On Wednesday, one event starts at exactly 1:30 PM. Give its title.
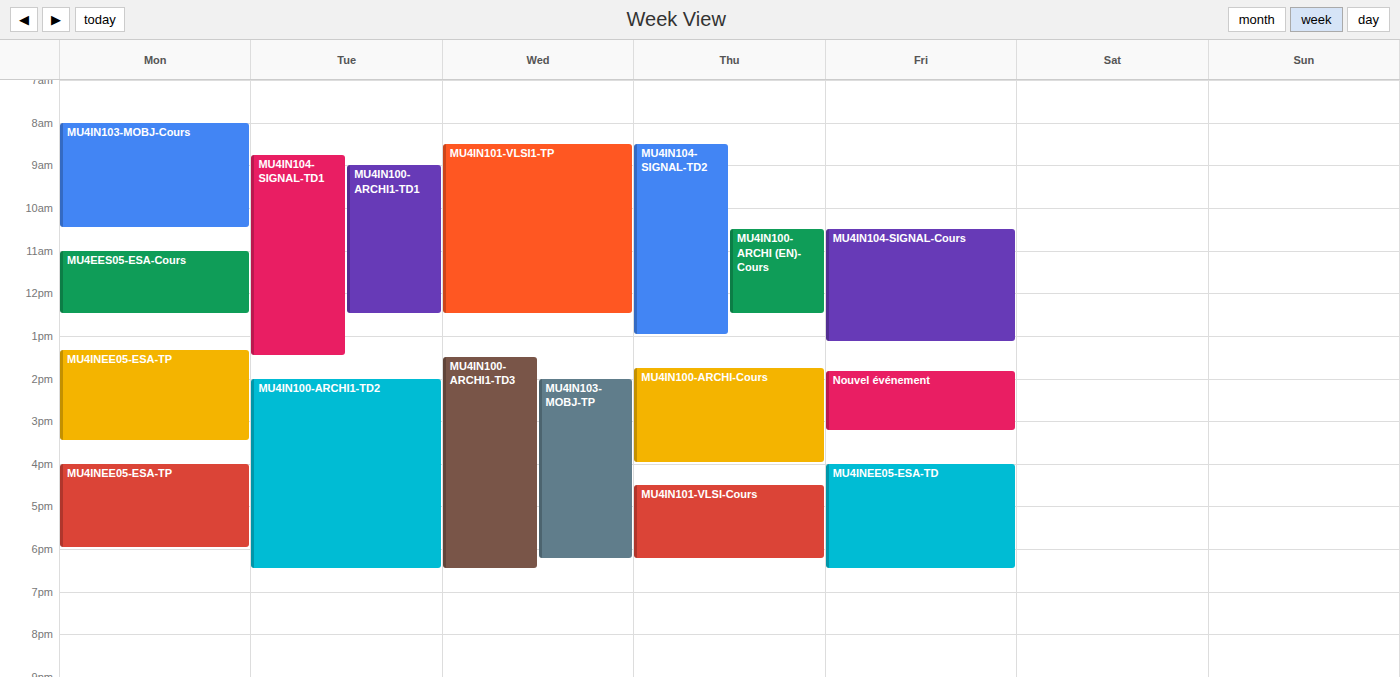
"MU4IN100-ARCHI1-TD3"